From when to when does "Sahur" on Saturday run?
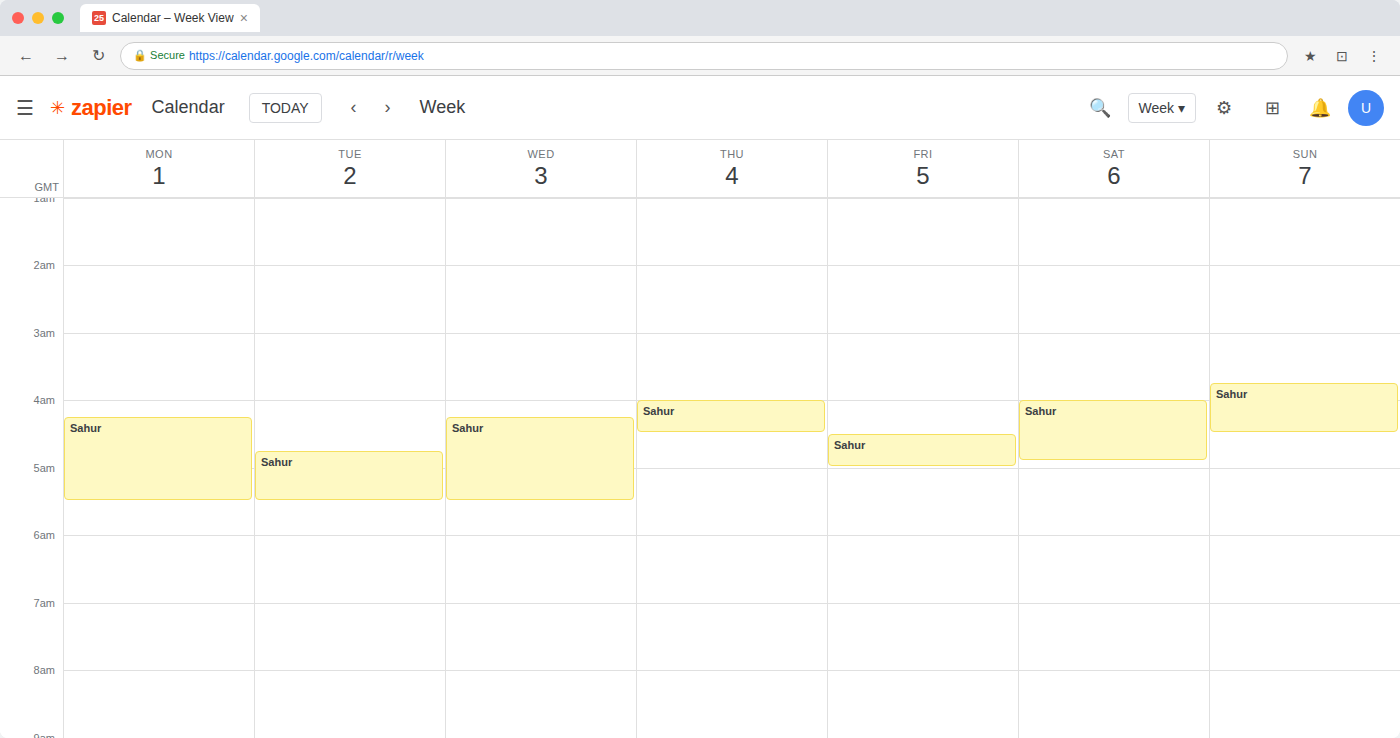
4:00 AM to 4:55 AM